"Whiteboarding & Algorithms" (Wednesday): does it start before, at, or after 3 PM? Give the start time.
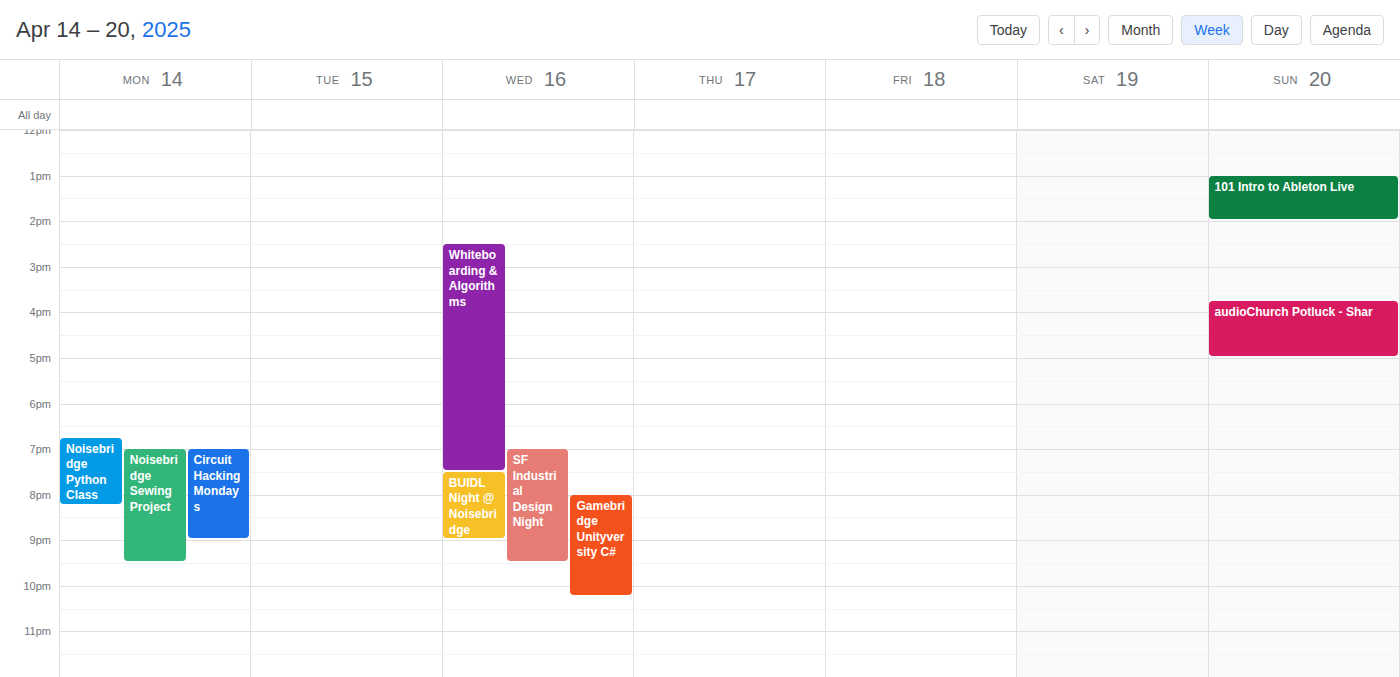
2:30 PM -- before 3 PM, 30 minutes above the 3 PM line.